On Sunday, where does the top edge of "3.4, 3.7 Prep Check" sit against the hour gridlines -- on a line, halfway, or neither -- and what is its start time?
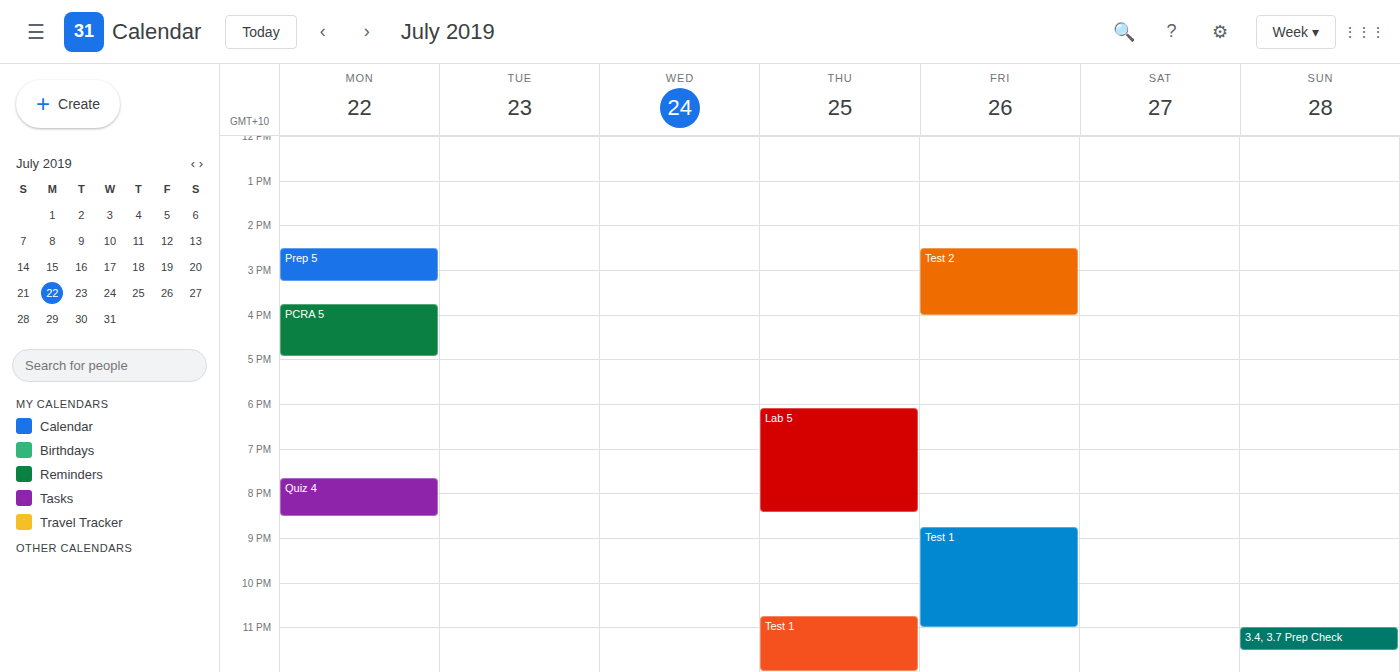
11:00 PM -- exactly on the 11 PM line.